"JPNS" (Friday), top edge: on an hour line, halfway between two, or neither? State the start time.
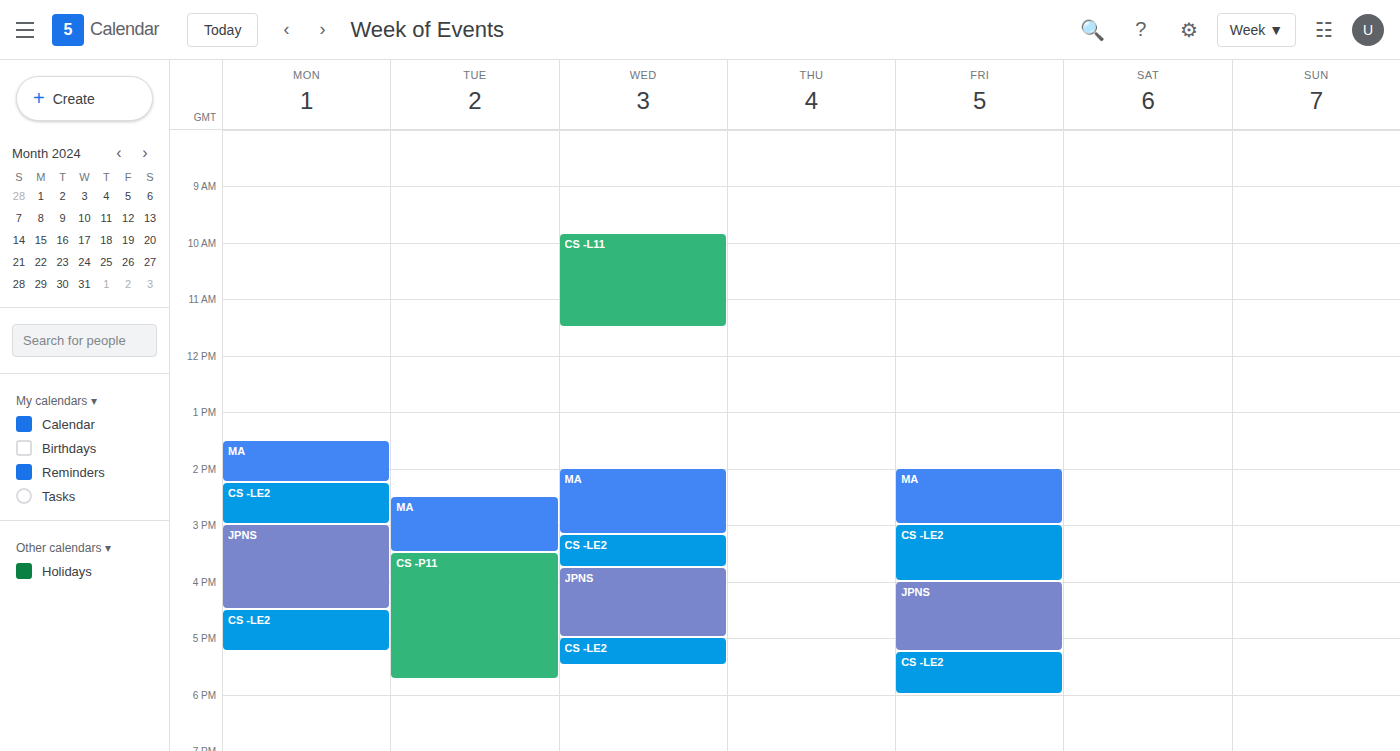
4:00 PM -- exactly on the 4 PM line.